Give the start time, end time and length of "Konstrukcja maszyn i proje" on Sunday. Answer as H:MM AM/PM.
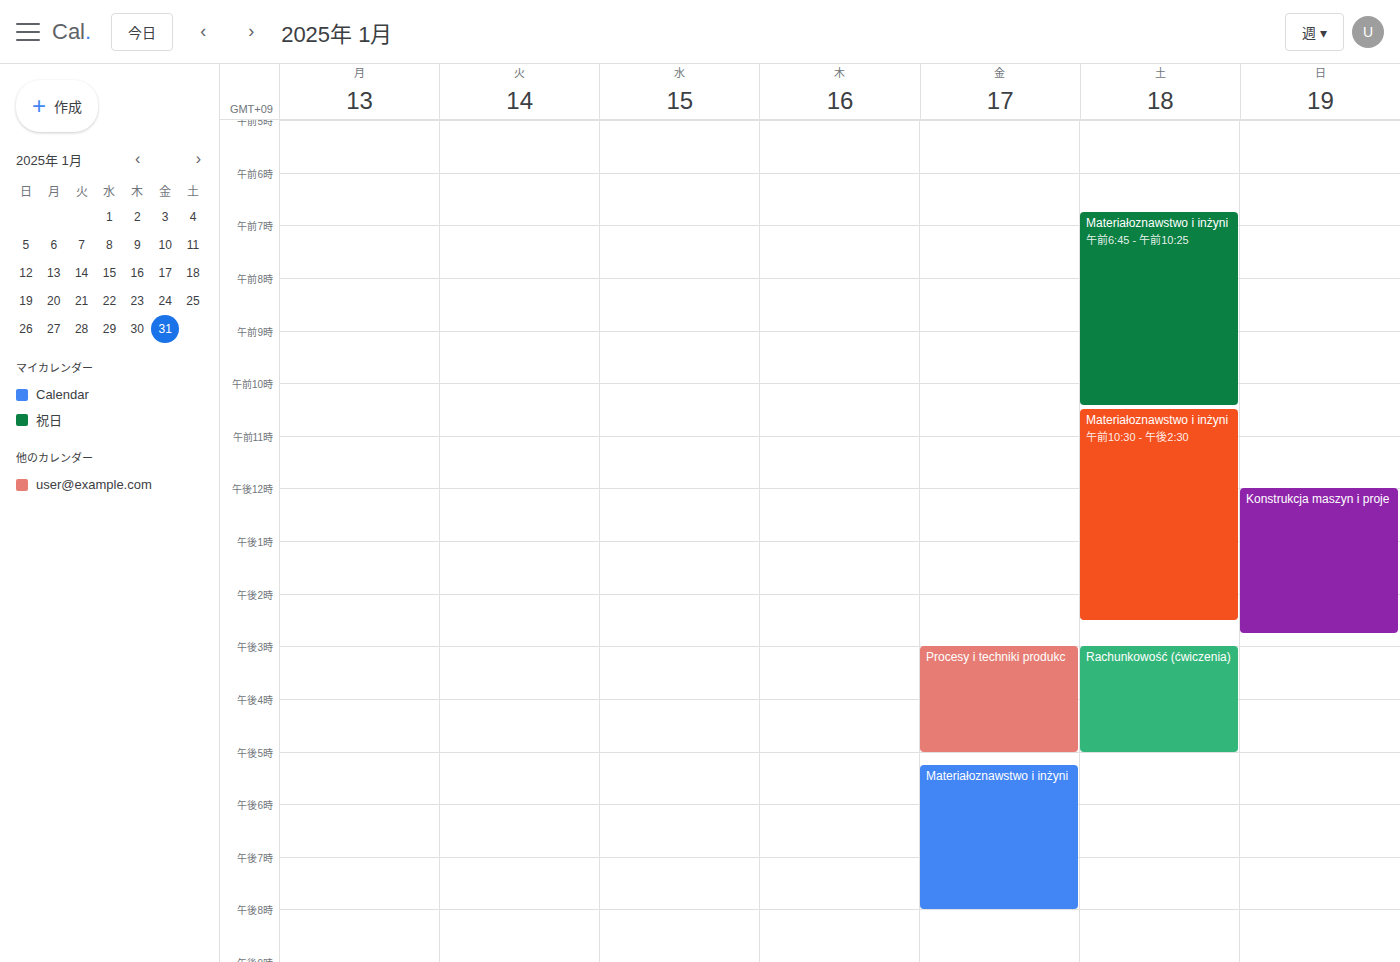
12:00 PM to 2:45 PM, 2 hours 45 minutes